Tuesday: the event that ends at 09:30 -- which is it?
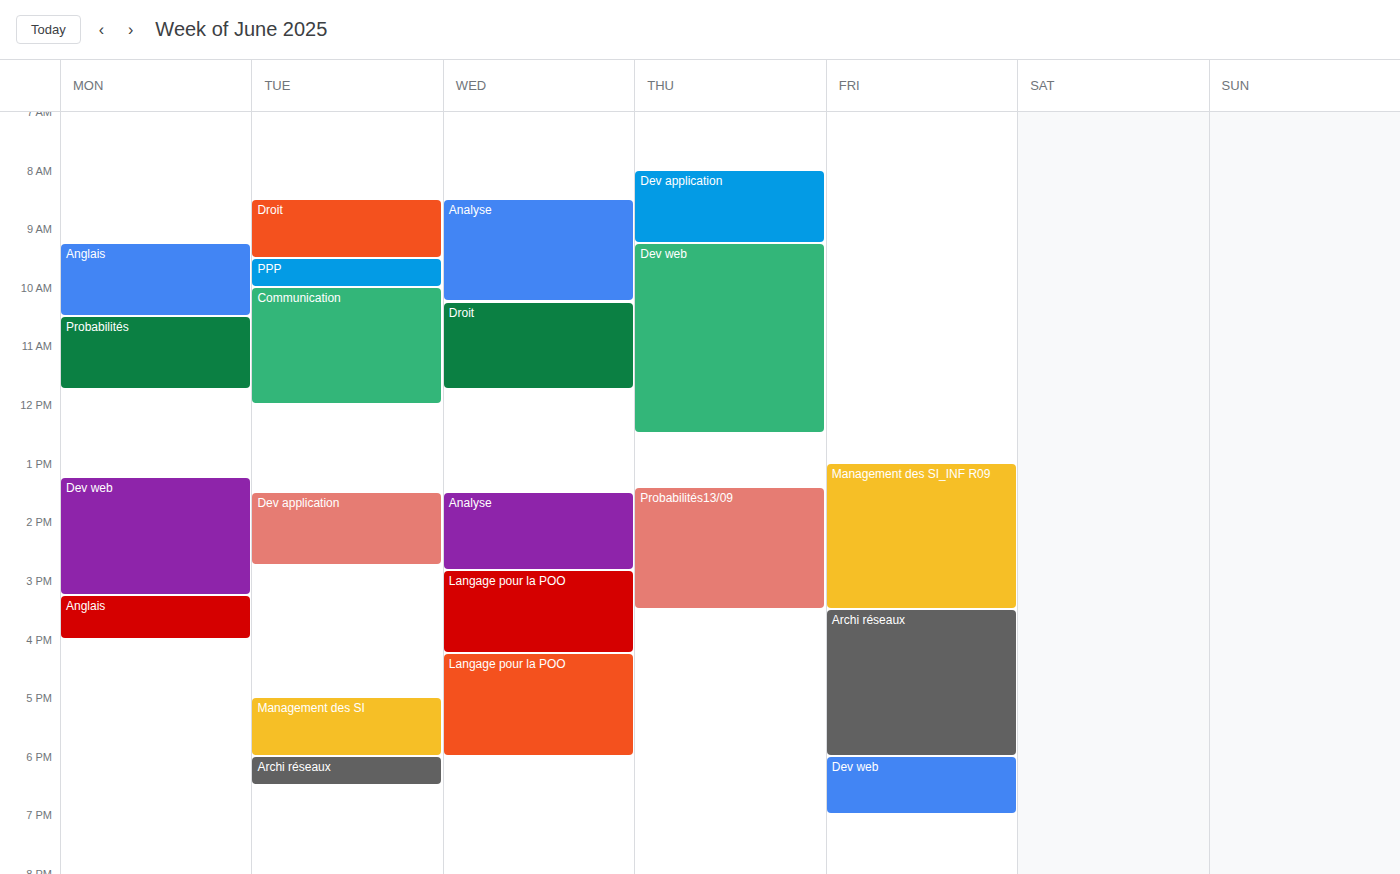
"Droit"